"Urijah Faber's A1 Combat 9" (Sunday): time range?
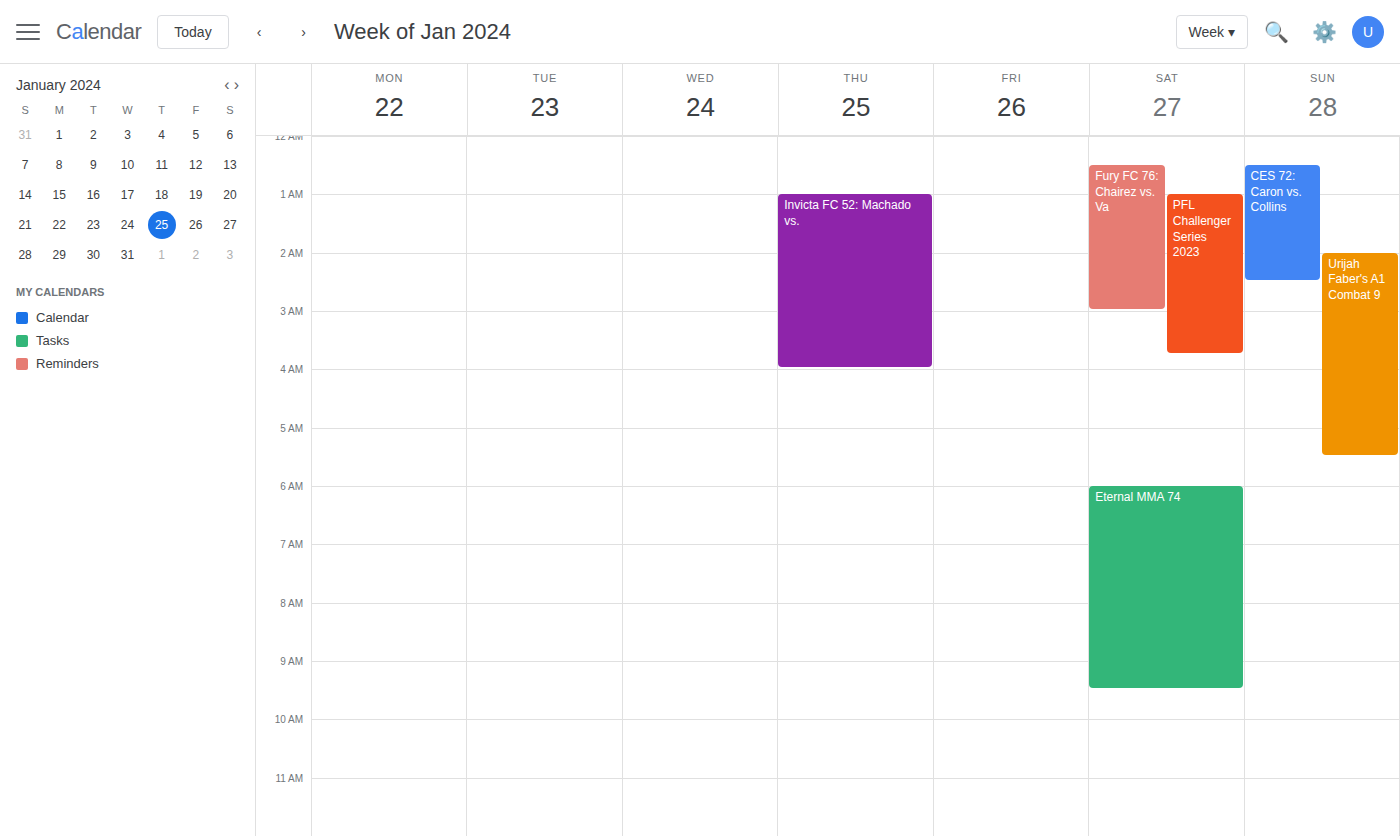
2:00 AM to 5:30 AM